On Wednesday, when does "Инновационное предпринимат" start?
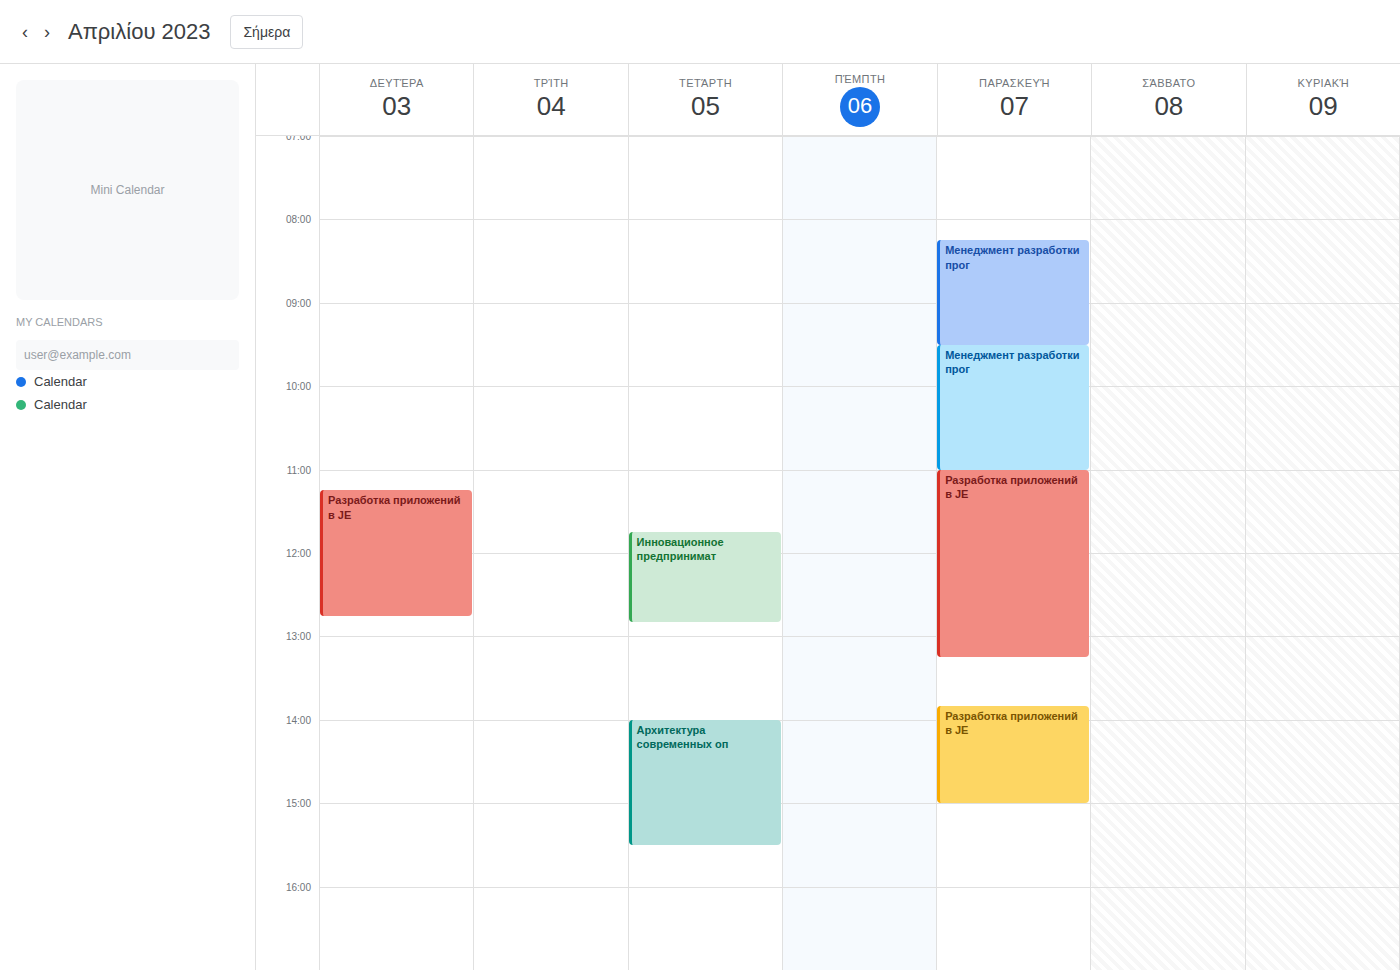
11:45 AM